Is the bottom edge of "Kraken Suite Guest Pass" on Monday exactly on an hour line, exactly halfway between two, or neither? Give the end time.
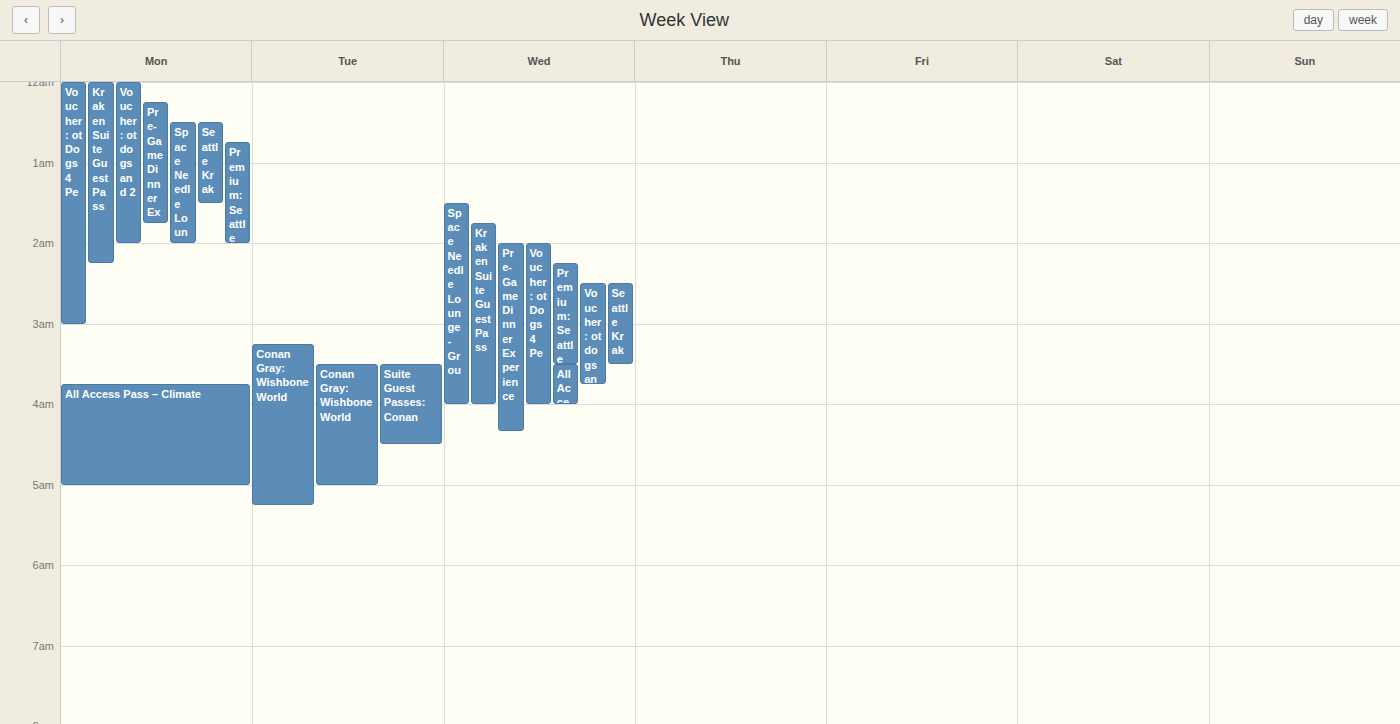
02:15 -- neither: a quarter of the way from the 02:00 line to the 03:00 line.